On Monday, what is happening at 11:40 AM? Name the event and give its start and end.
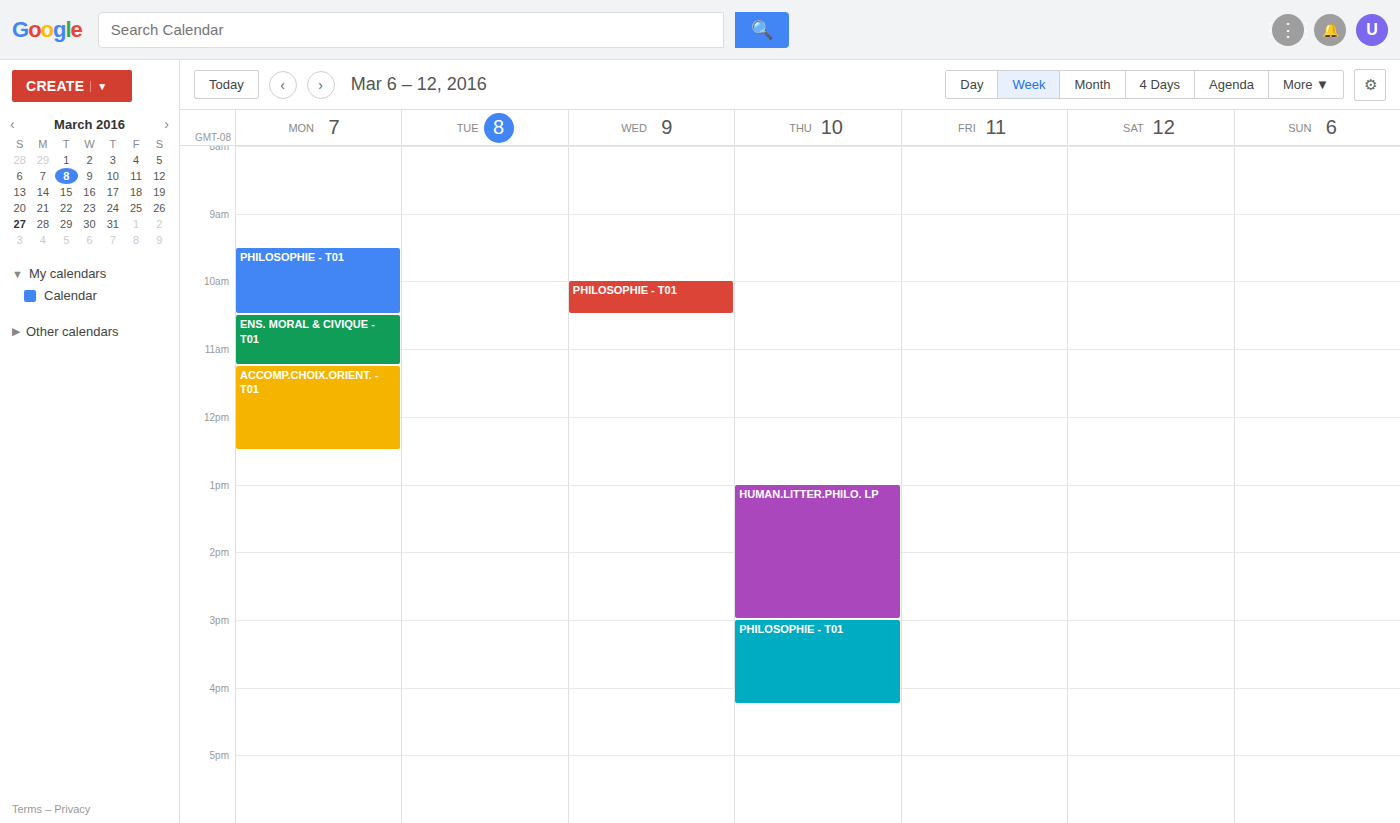
"ACCOMP.CHOIX.ORIENT. - T01", 11:15 AM to 12:30 PM